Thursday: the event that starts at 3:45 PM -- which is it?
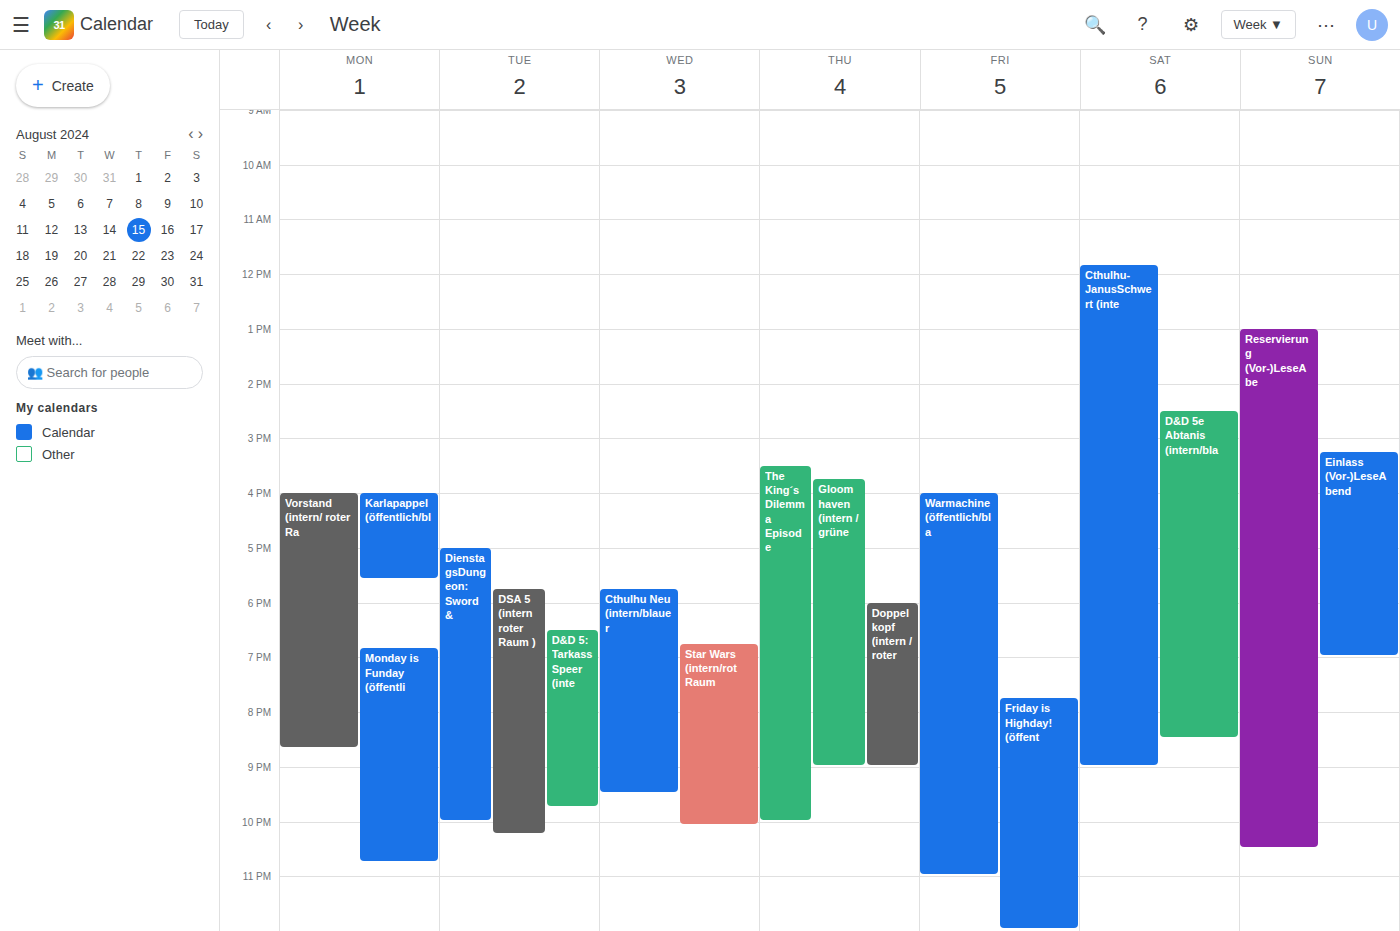
"Gloomhaven (intern / grüne"